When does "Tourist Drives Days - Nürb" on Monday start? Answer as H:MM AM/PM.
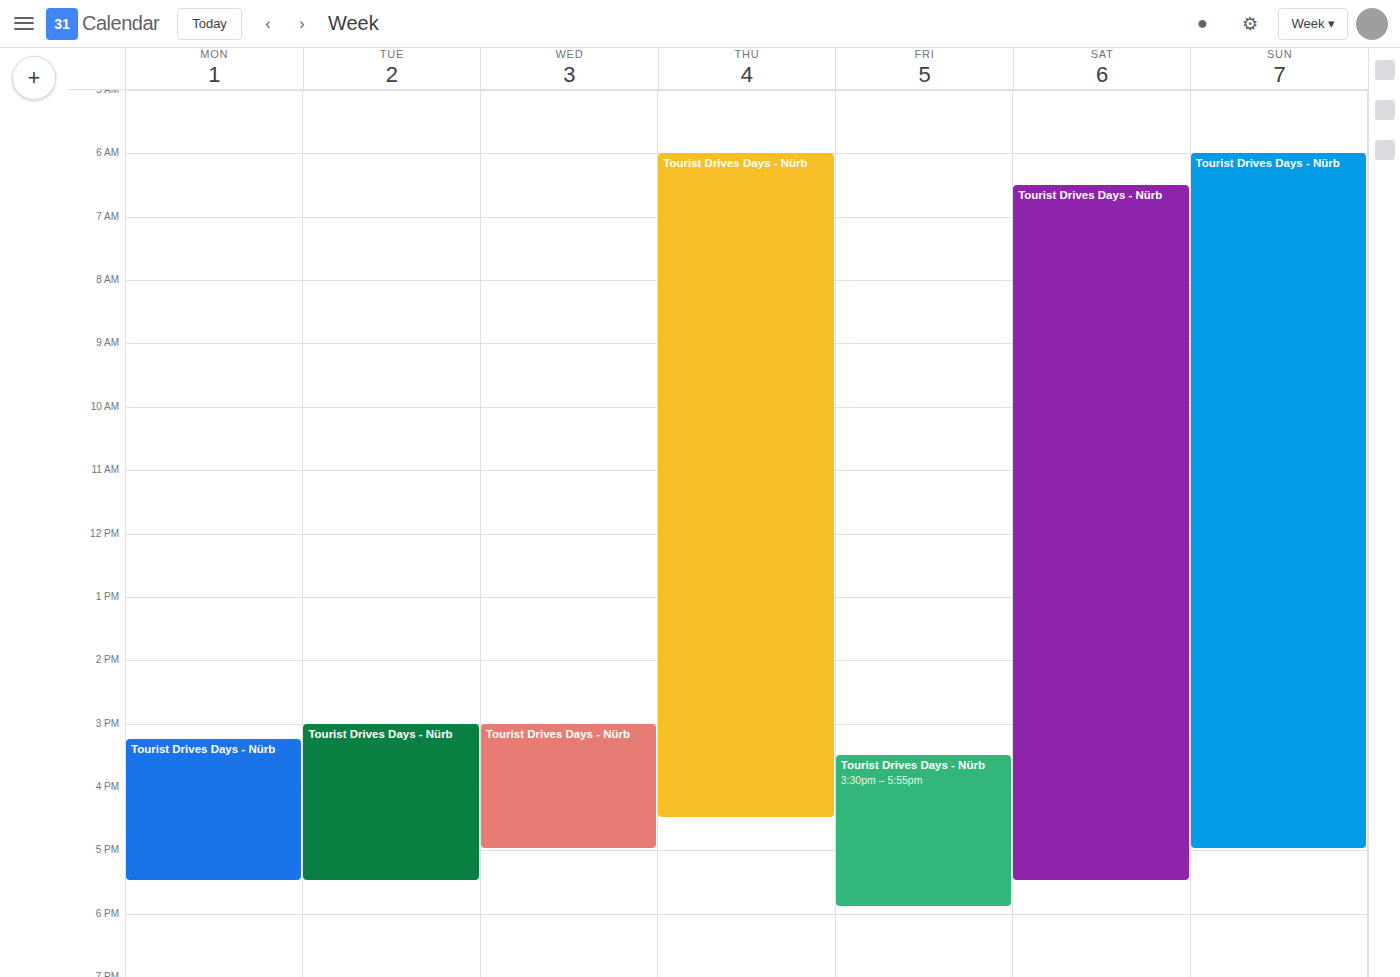
3:15 PM